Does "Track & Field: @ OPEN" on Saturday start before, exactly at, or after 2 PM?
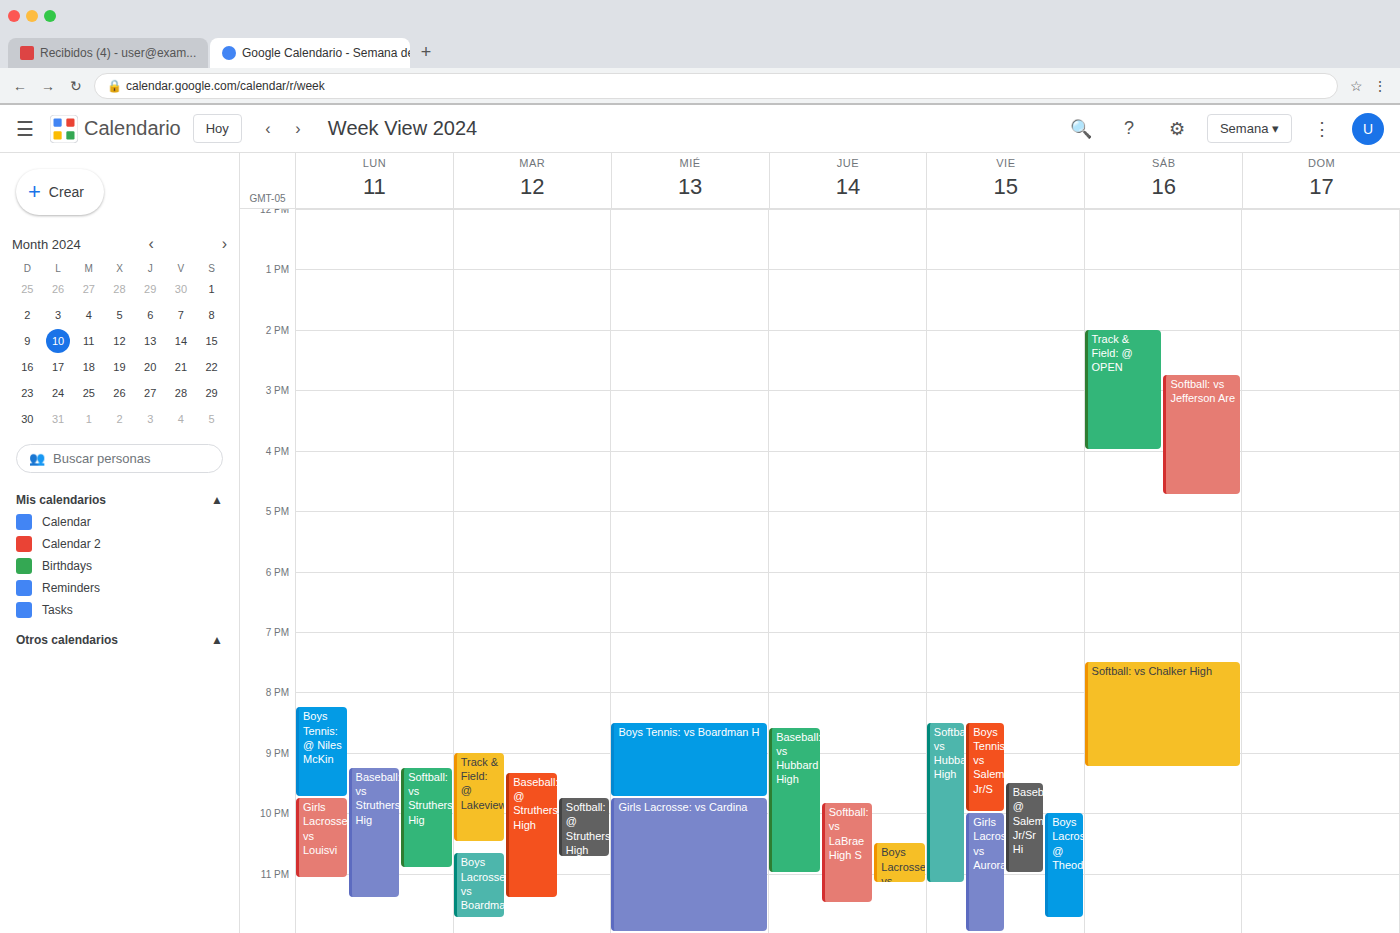
2:00 PM -- exactly at 2 PM, on the 2 PM line.